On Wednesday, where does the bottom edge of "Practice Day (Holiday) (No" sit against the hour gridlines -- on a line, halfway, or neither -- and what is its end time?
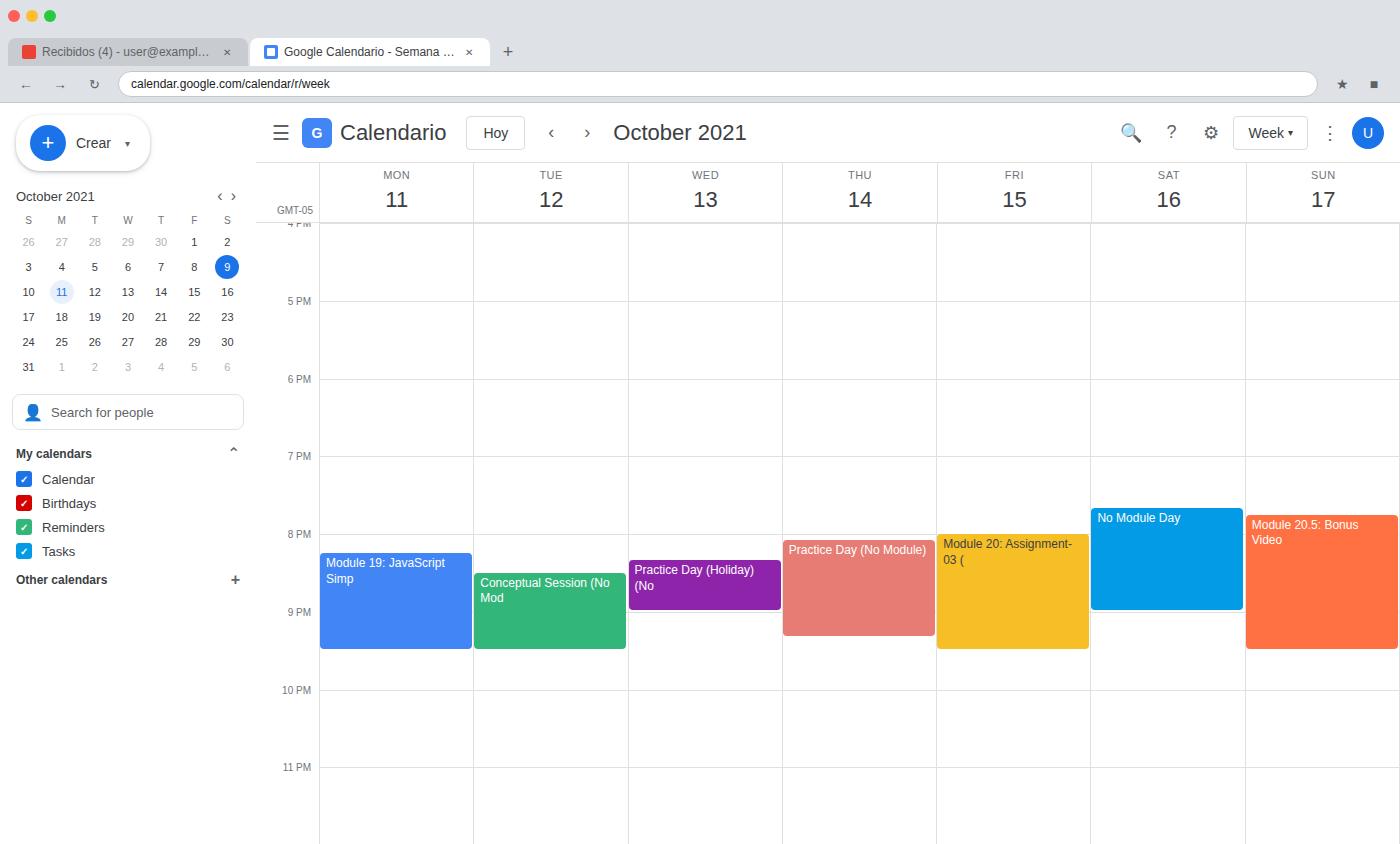
9:00 PM -- exactly on the 9 PM line.